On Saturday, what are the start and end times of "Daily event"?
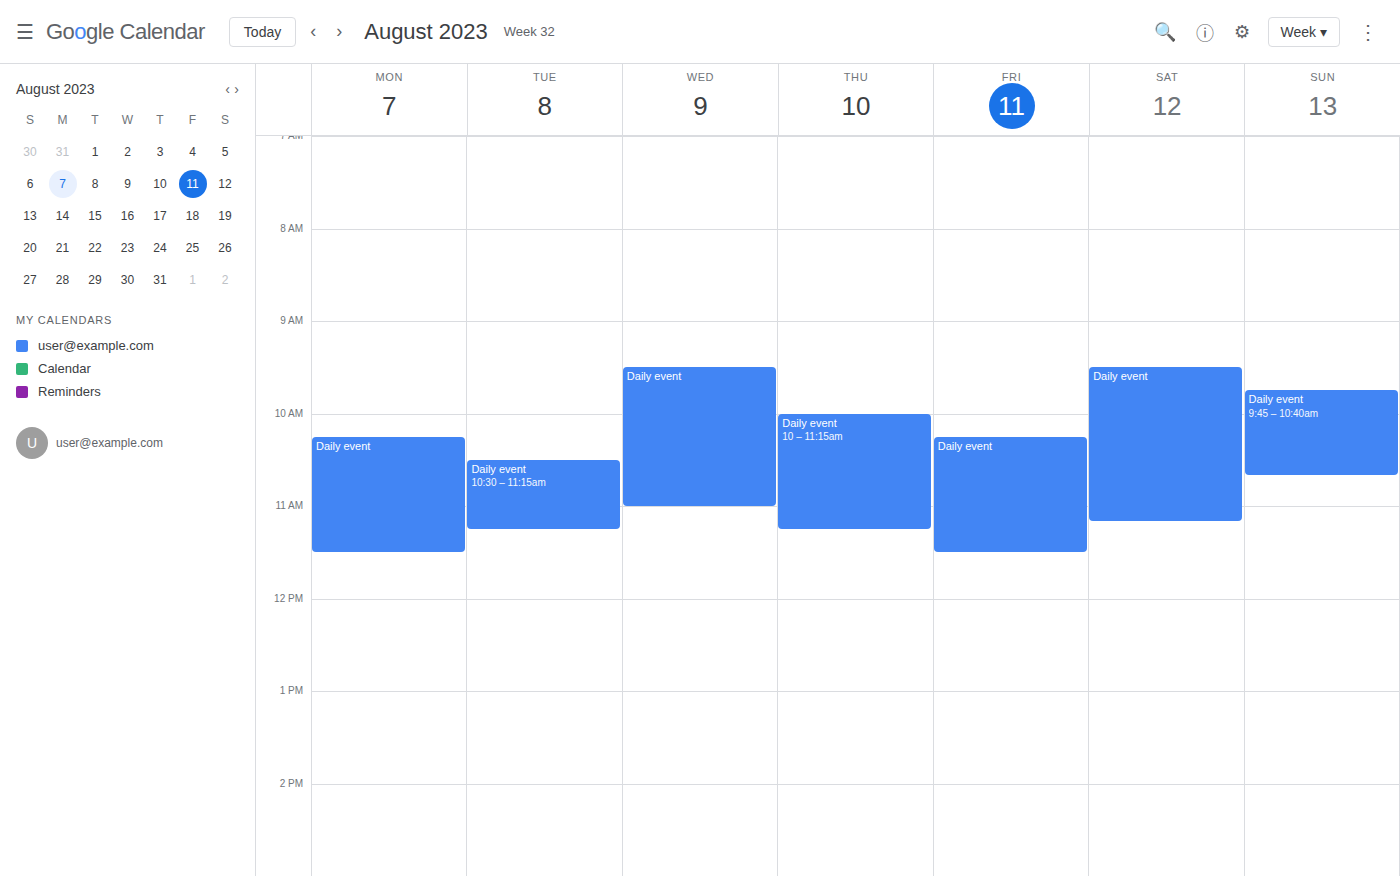
9:30 AM to 11:10 AM